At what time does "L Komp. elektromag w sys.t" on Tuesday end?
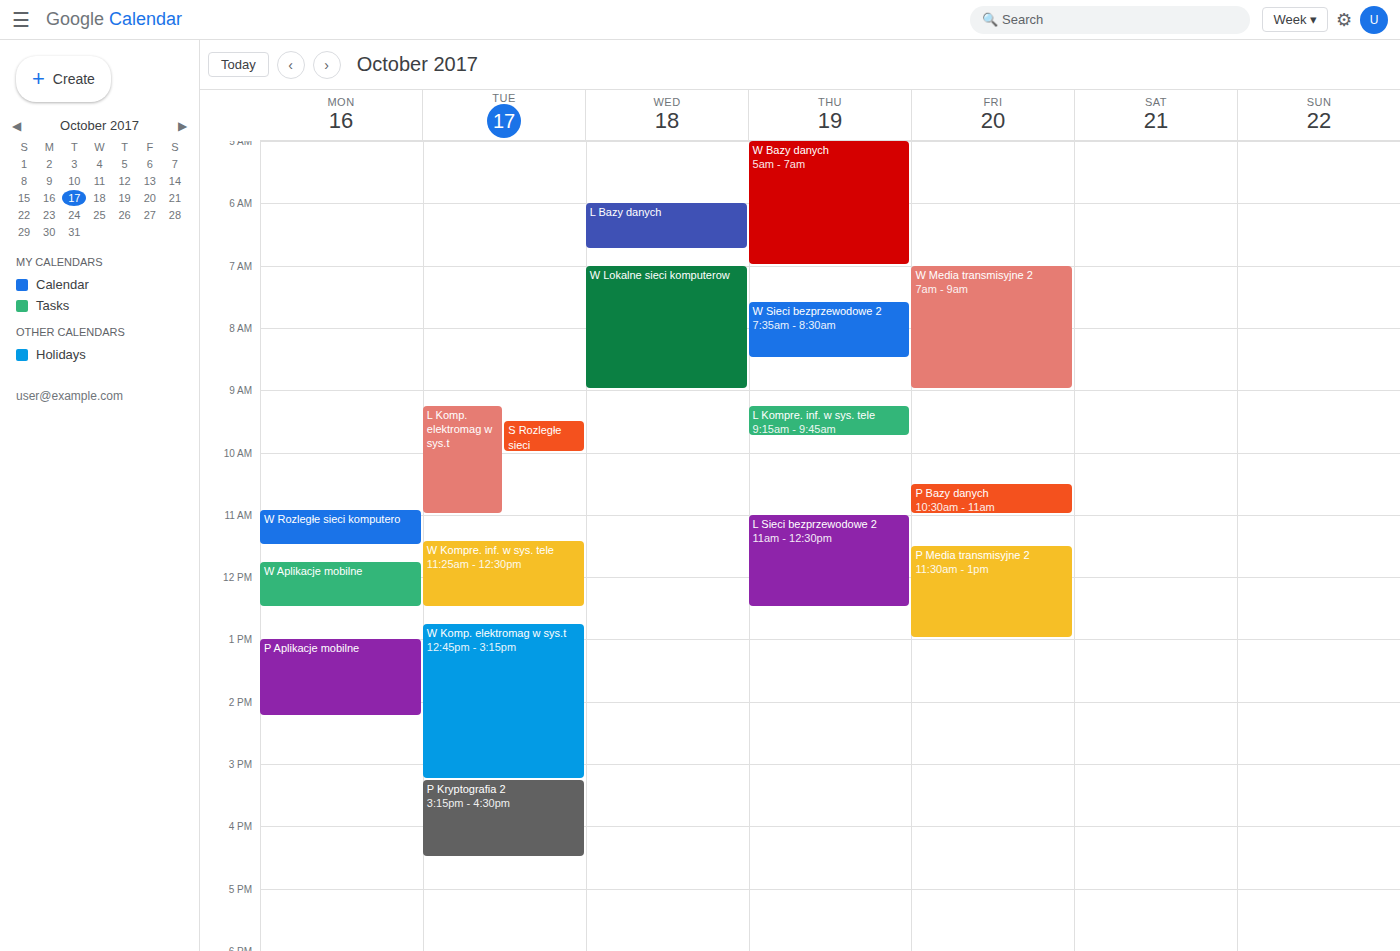
11:00 AM